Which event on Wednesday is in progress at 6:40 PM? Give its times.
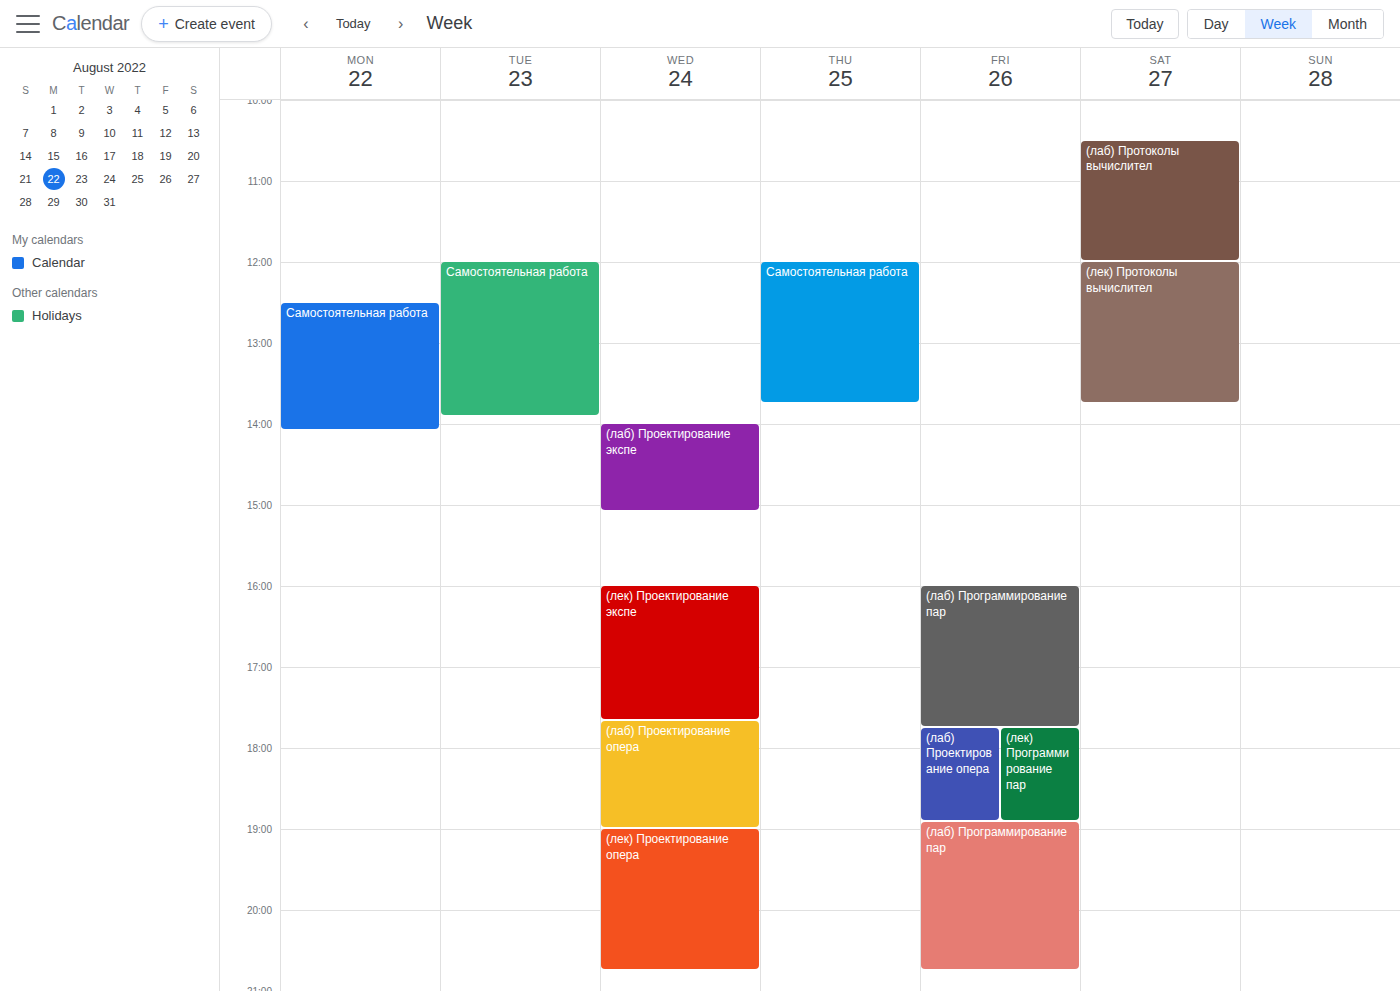
"(лаб) Проектирование опера", 5:40 PM to 7:00 PM